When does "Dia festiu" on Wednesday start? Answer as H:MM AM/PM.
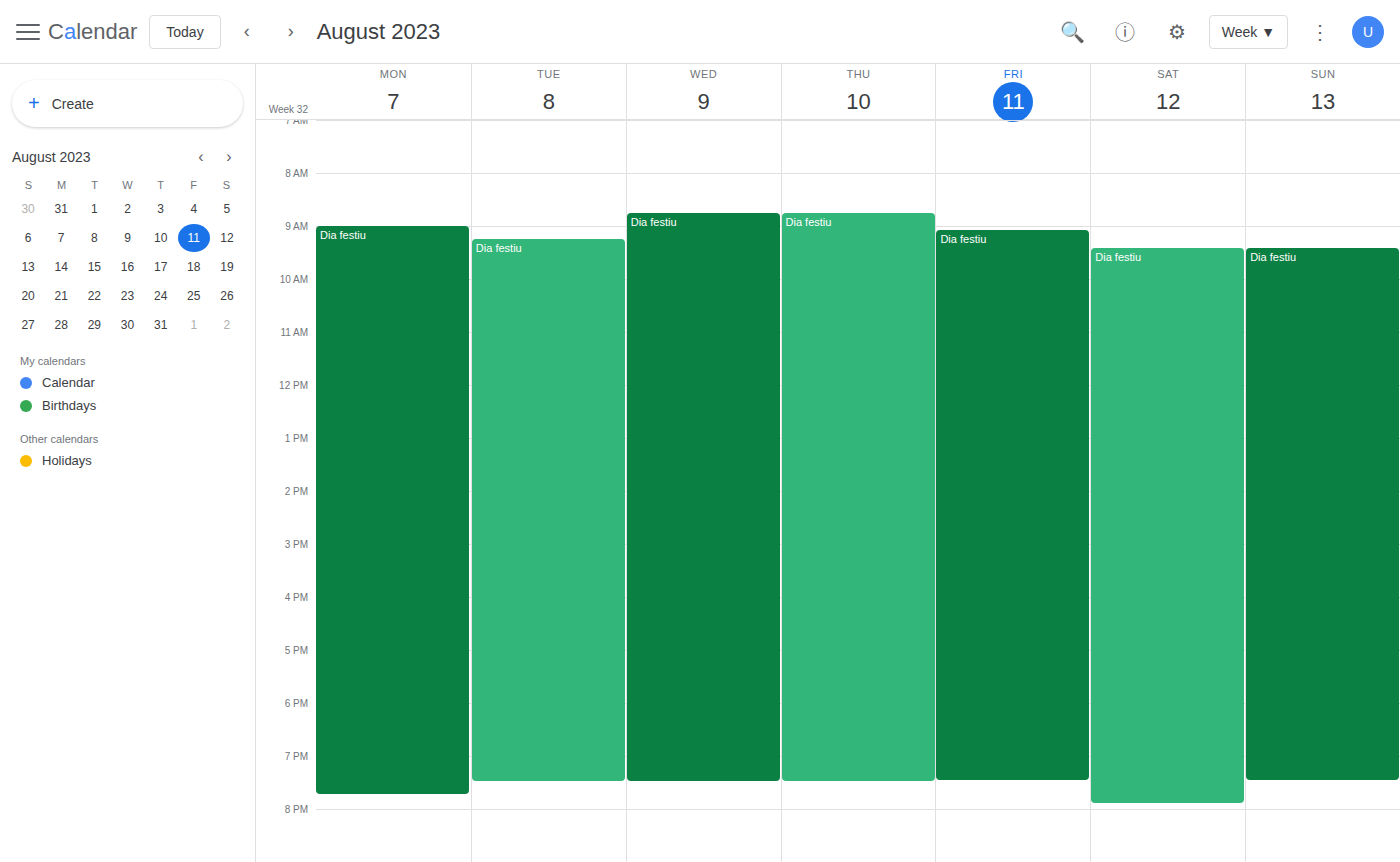
8:45 AM